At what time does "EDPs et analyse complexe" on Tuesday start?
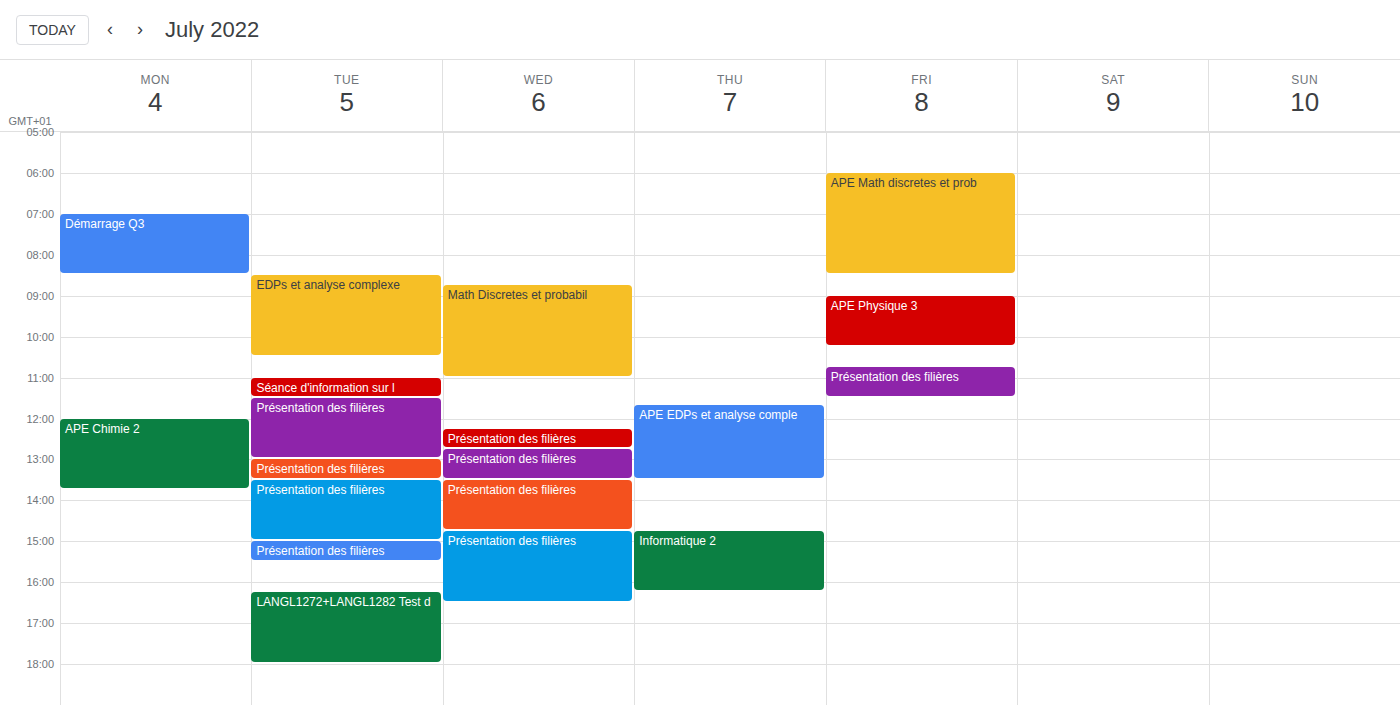
8:30 AM